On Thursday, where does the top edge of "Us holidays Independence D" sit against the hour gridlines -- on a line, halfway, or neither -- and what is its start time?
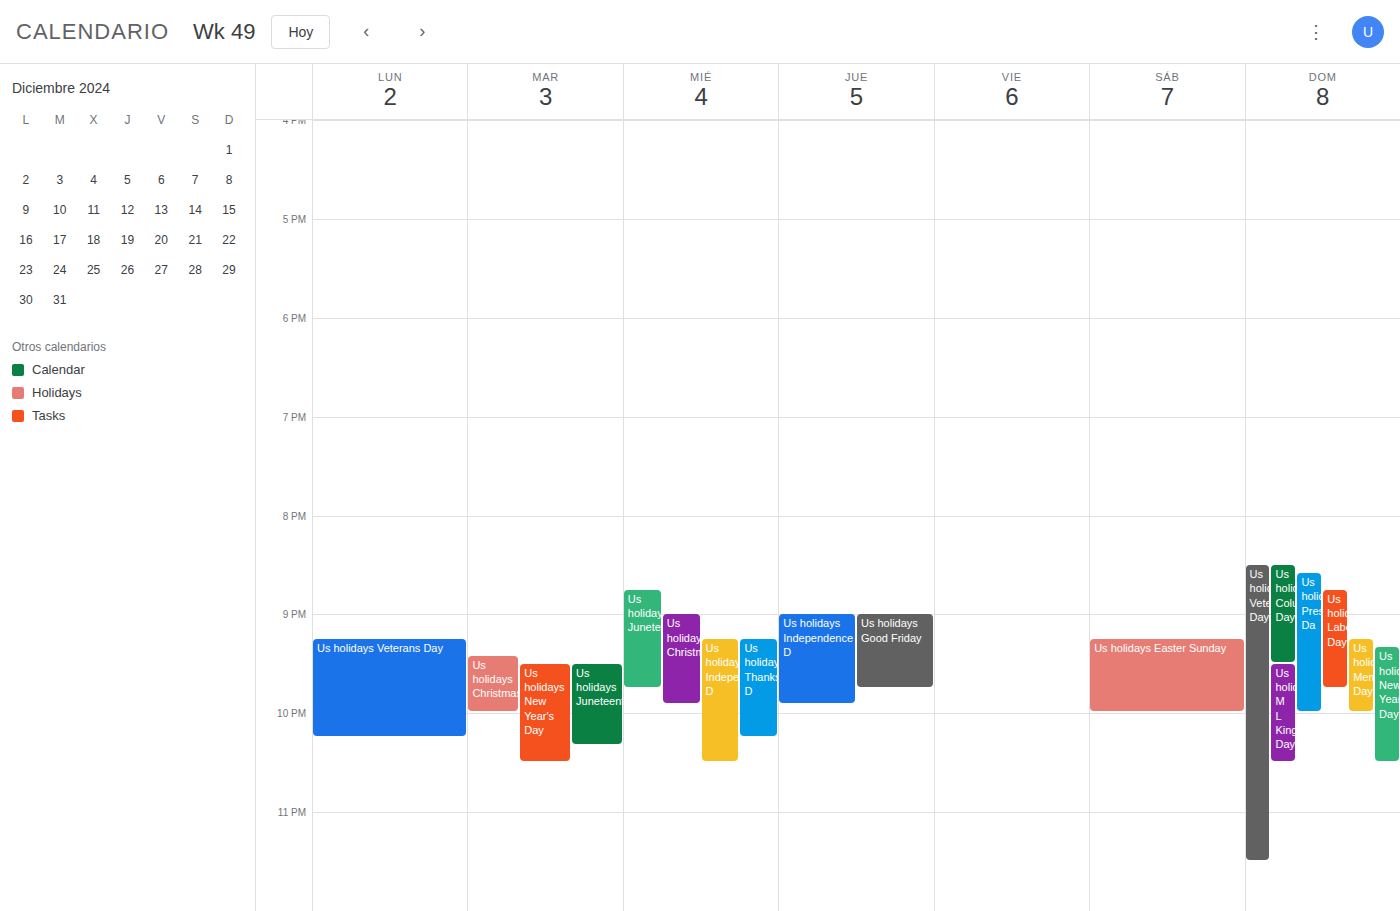
9:00 PM -- exactly on the 9 PM line.